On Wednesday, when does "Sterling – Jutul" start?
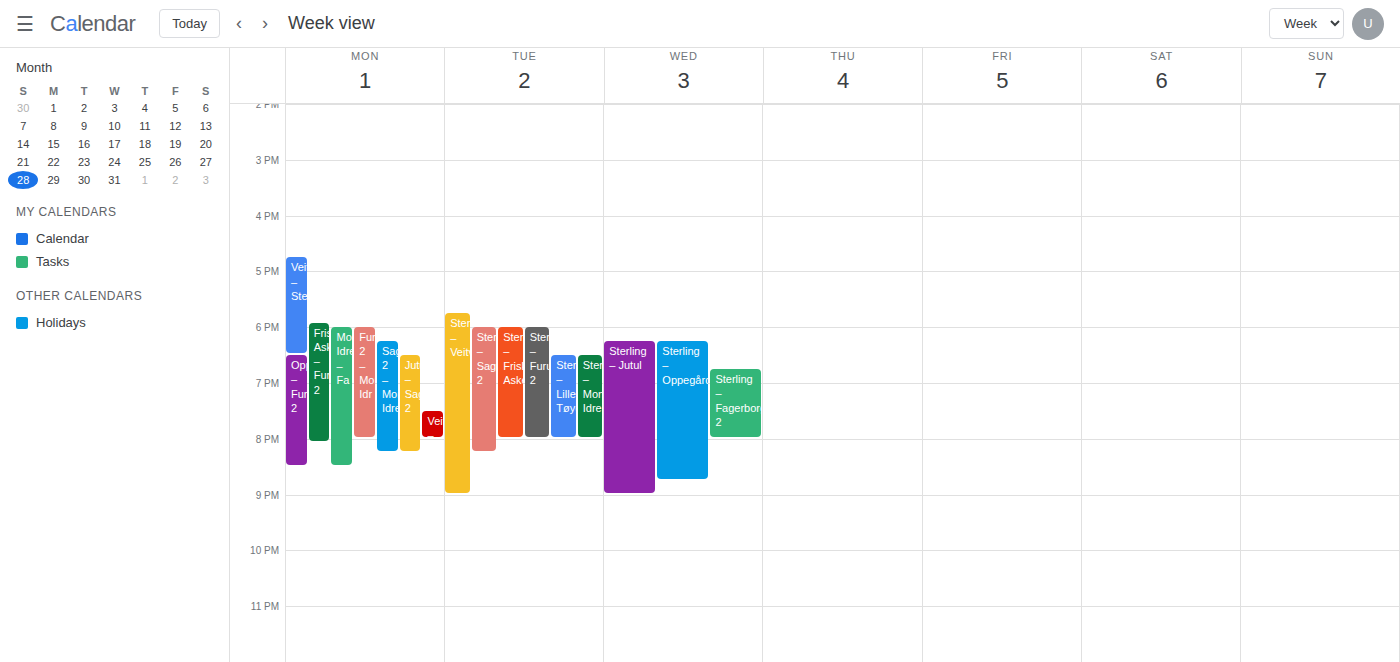
18:15